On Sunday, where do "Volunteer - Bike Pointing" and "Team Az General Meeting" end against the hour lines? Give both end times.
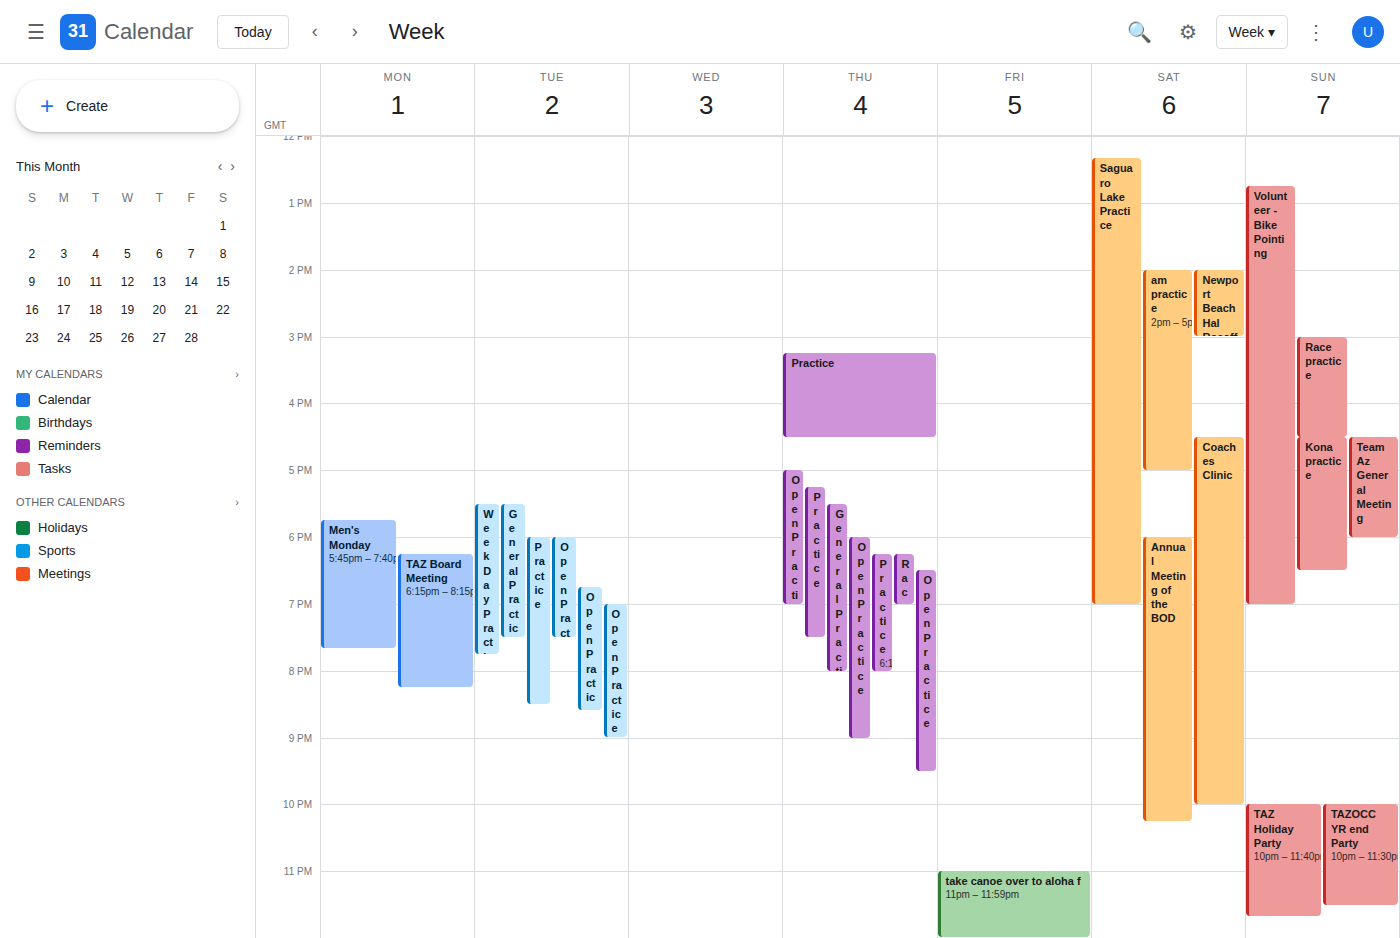
"Volunteer - Bike Pointing": 7:00 PM, exactly on the 7 PM line. "Team Az General Meeting": 6:00 PM, exactly on the 6 PM line.